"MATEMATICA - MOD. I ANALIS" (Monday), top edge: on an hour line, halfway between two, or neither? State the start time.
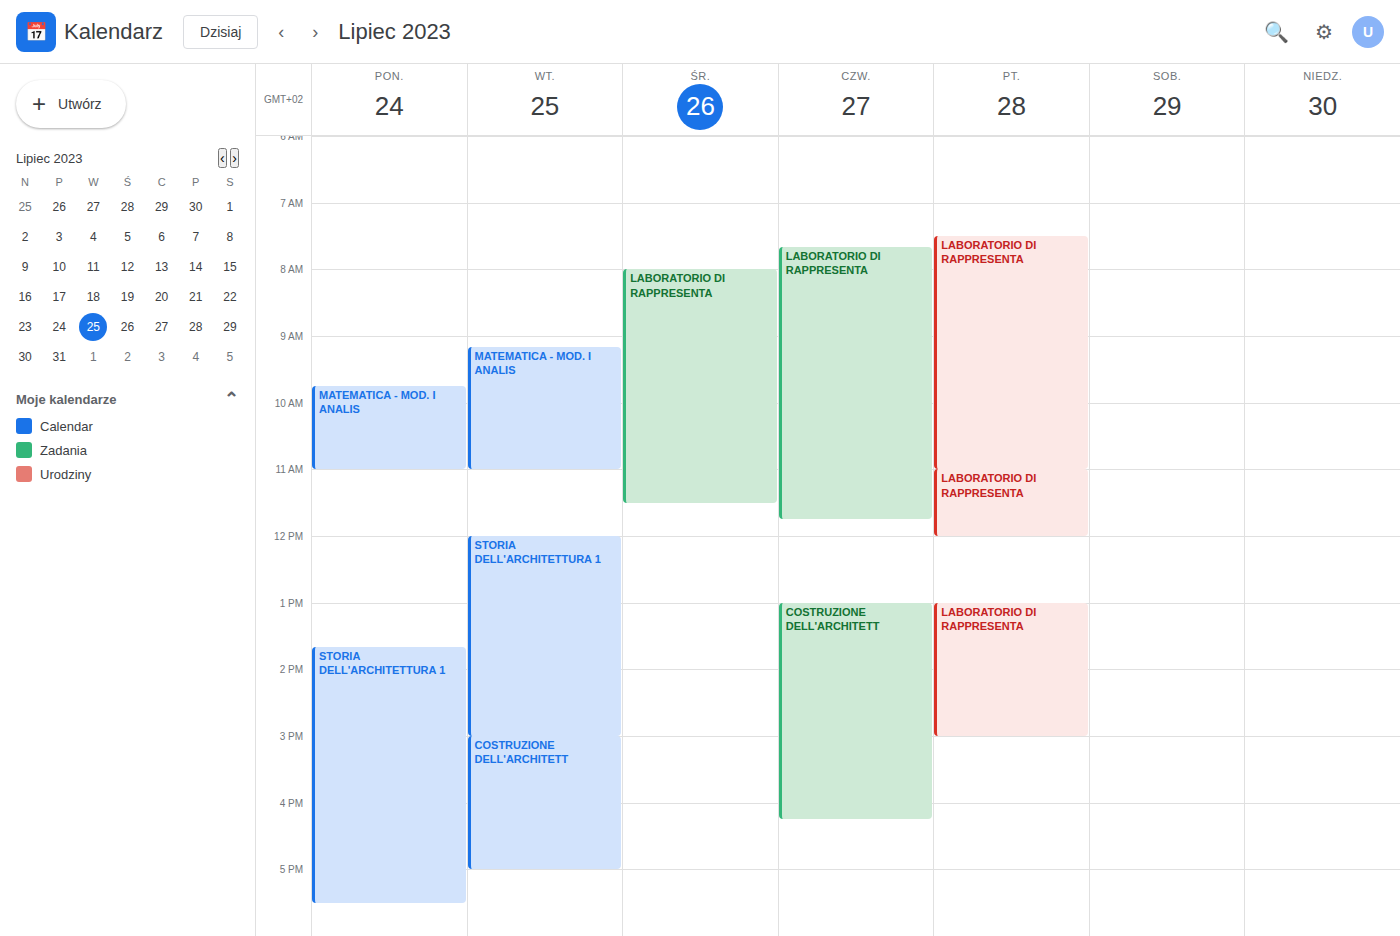
9:45 AM -- neither: three quarters of the way from the 9 AM line to the 10 AM line.